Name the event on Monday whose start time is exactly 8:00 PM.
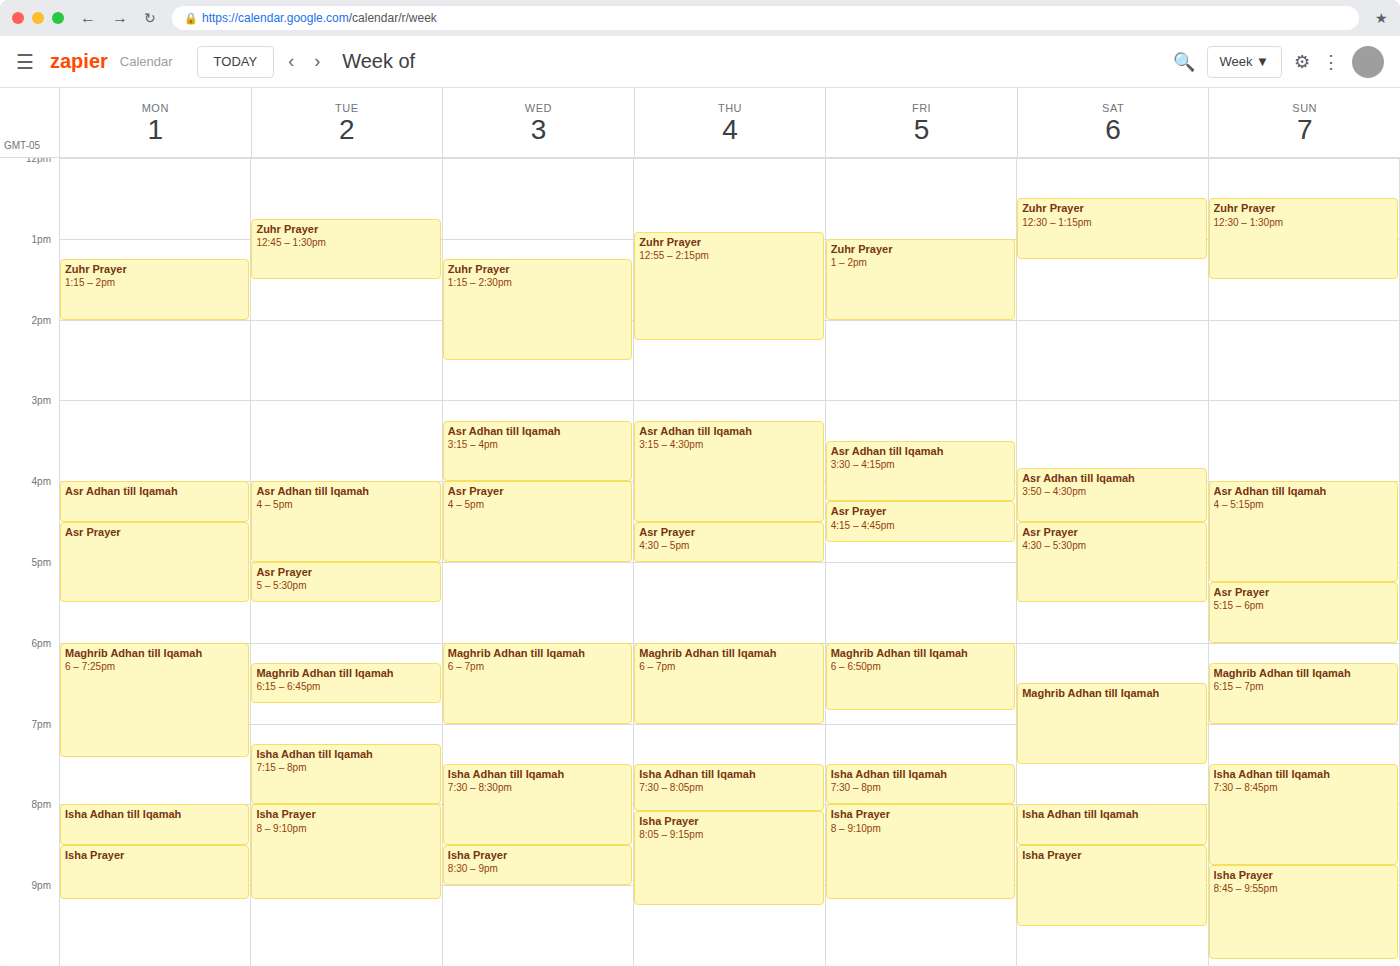
"Isha Adhan till Iqamah"